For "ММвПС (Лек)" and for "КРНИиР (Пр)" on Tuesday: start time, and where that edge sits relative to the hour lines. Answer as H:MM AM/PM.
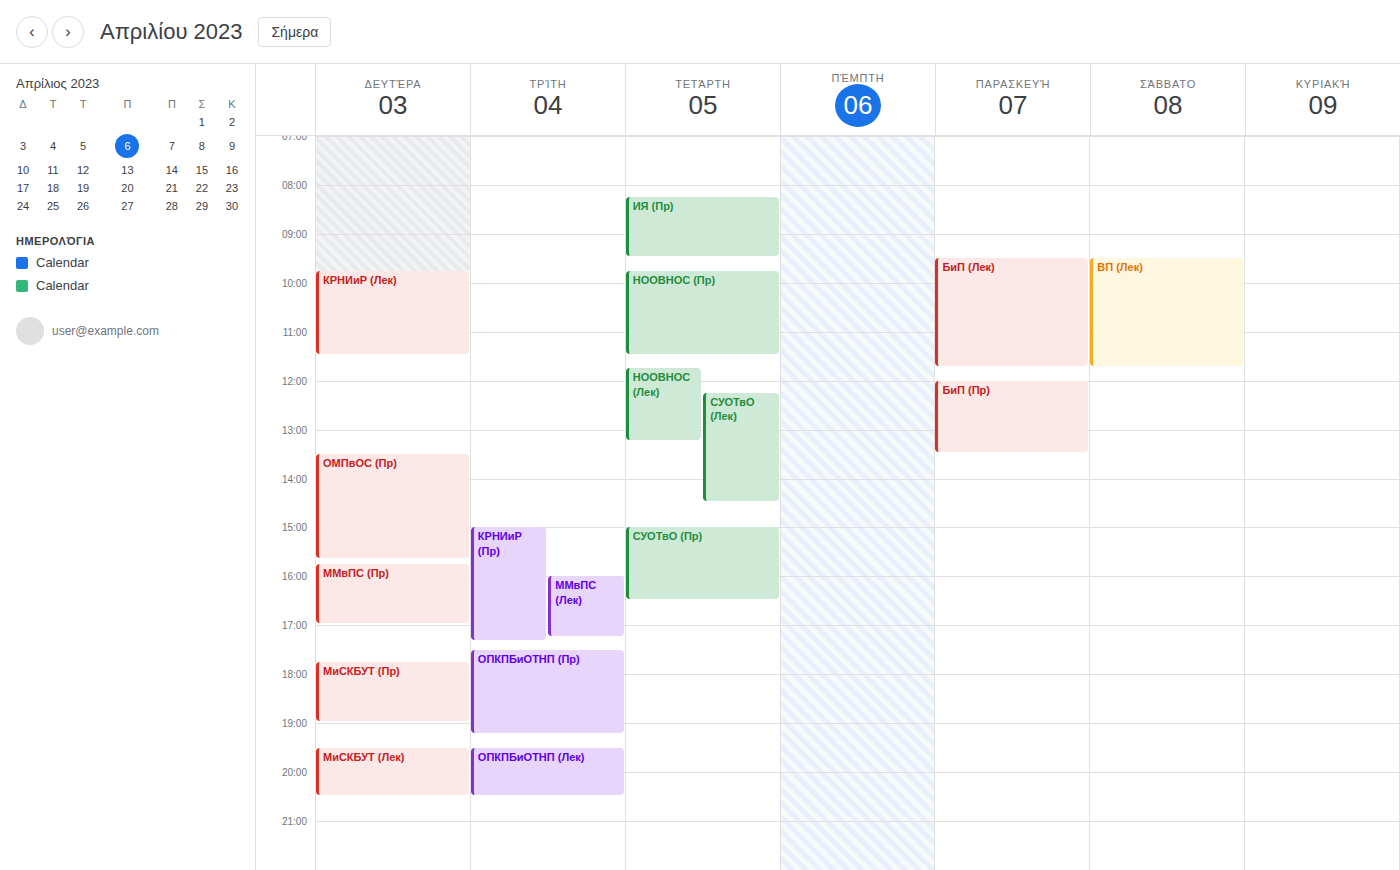
"ММвПС (Лек)": 4:00 PM, exactly on the 4 PM line. "КРНИиР (Пр)": 3:00 PM, exactly on the 3 PM line.